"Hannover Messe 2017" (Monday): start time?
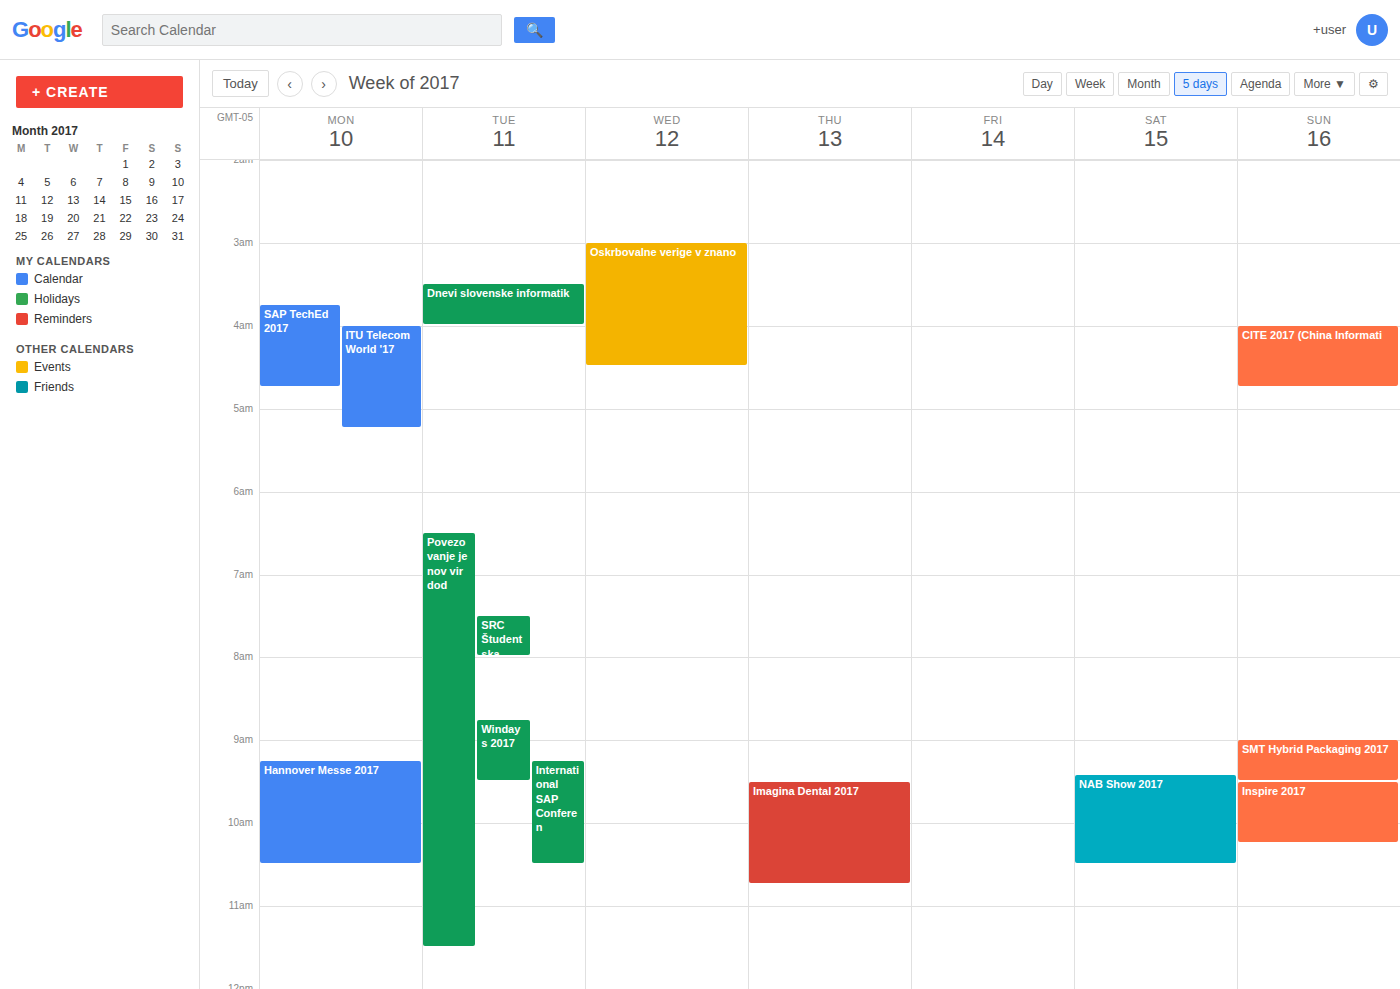
9:15 AM